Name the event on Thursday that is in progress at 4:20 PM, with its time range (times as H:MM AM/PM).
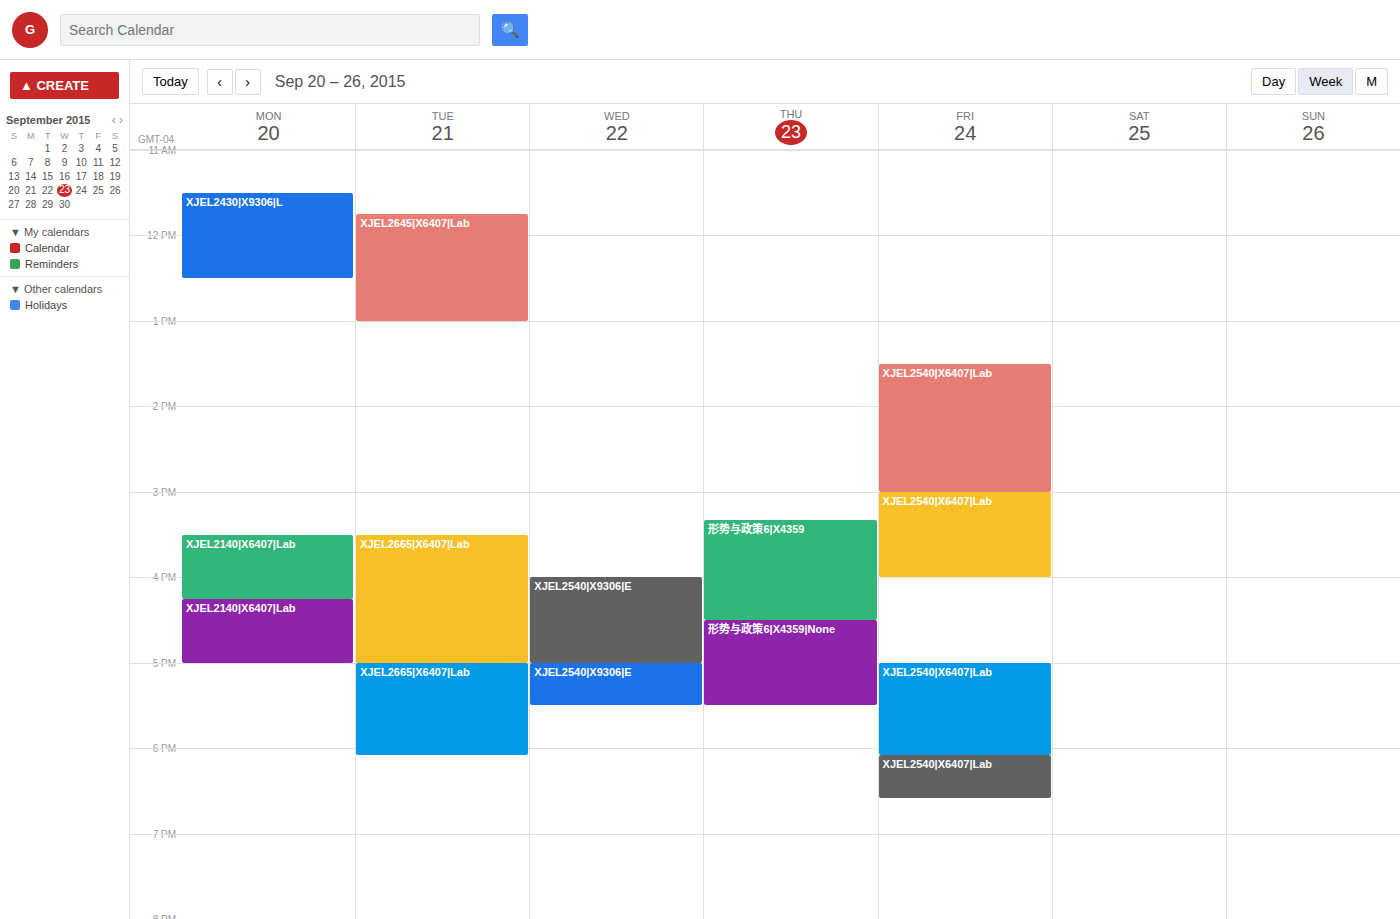
"形势与政策6|X4359", 3:20 PM to 4:30 PM